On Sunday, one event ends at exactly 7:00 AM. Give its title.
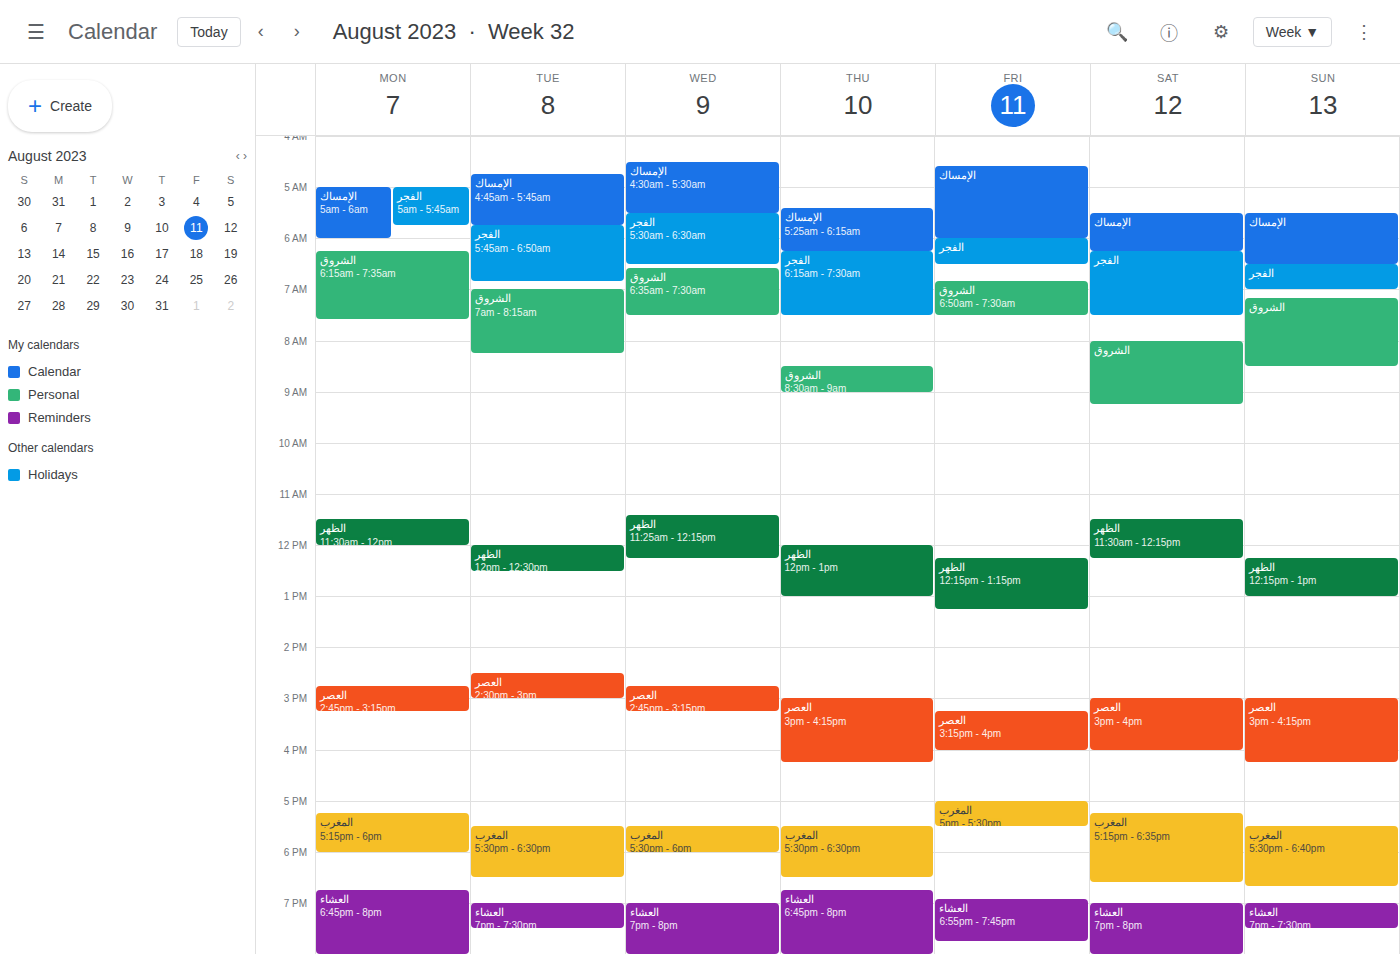
"الفجر"